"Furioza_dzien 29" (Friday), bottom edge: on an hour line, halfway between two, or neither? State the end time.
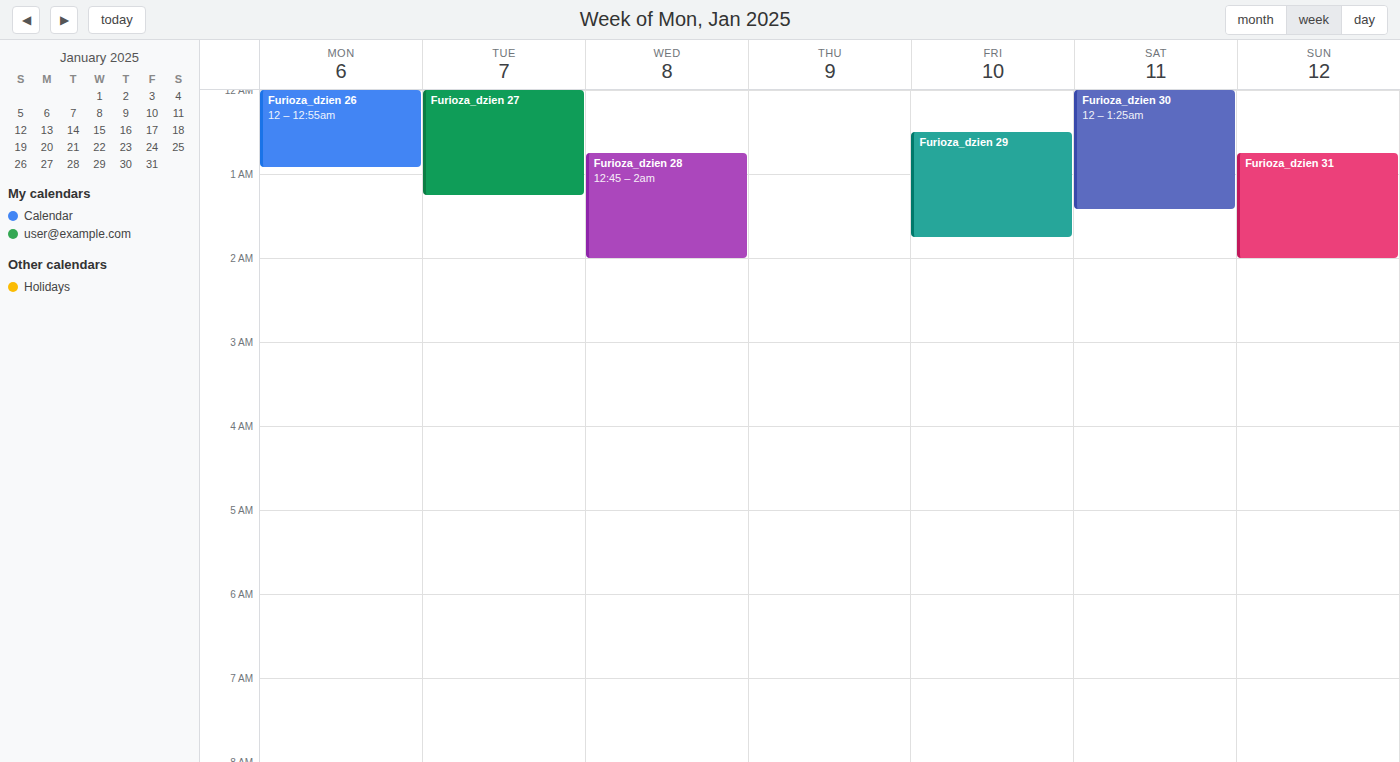
1:45 AM -- neither: three quarters of the way from the 1 AM line to the 2 AM line.